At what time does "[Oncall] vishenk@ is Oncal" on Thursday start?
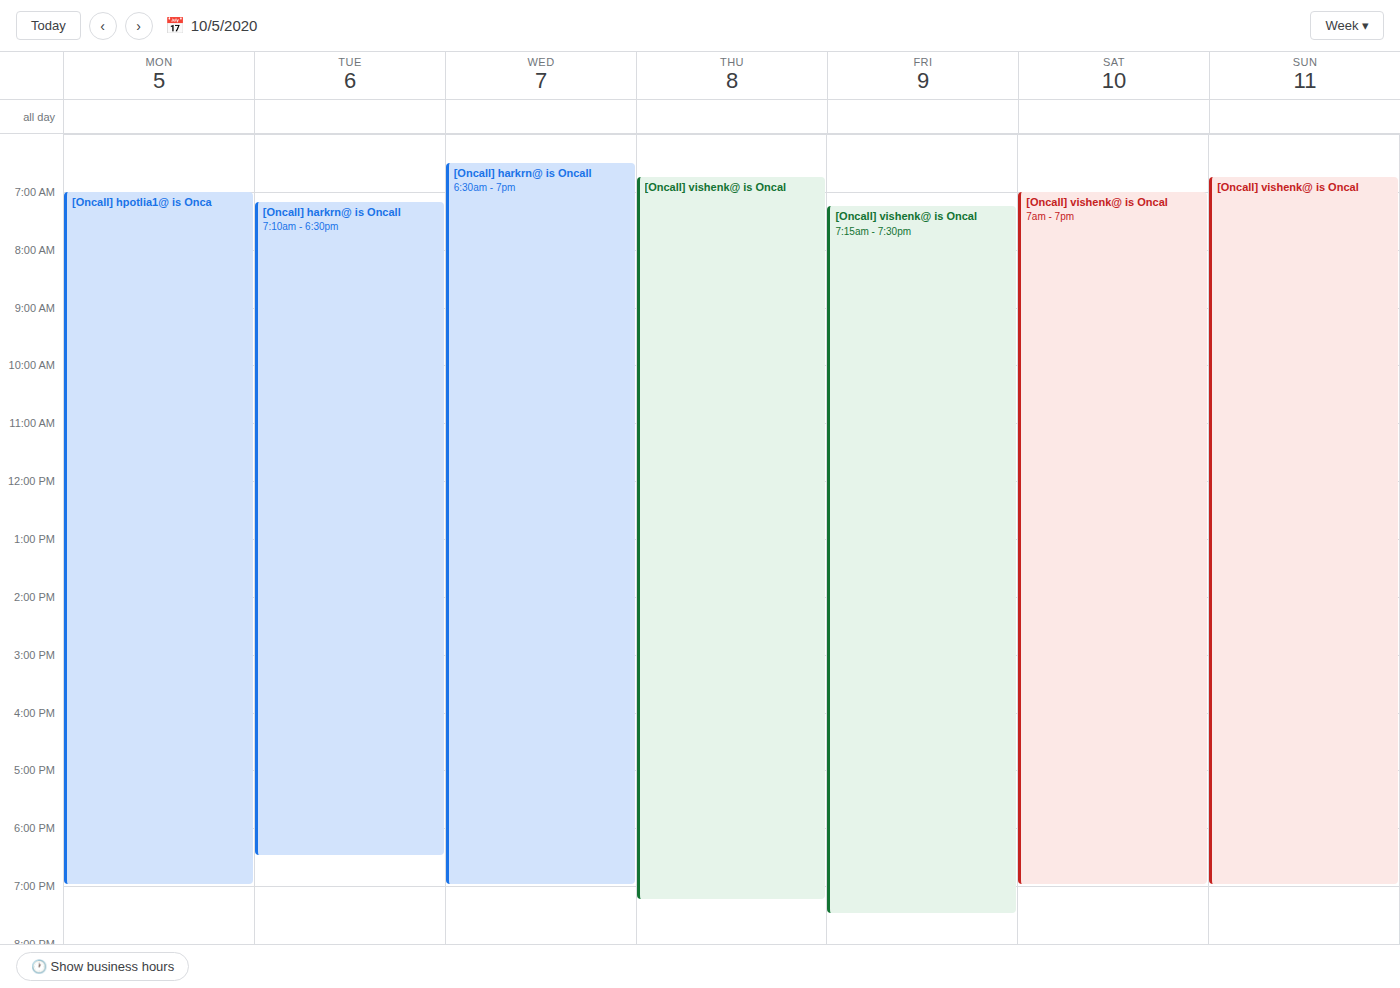
6:45 AM